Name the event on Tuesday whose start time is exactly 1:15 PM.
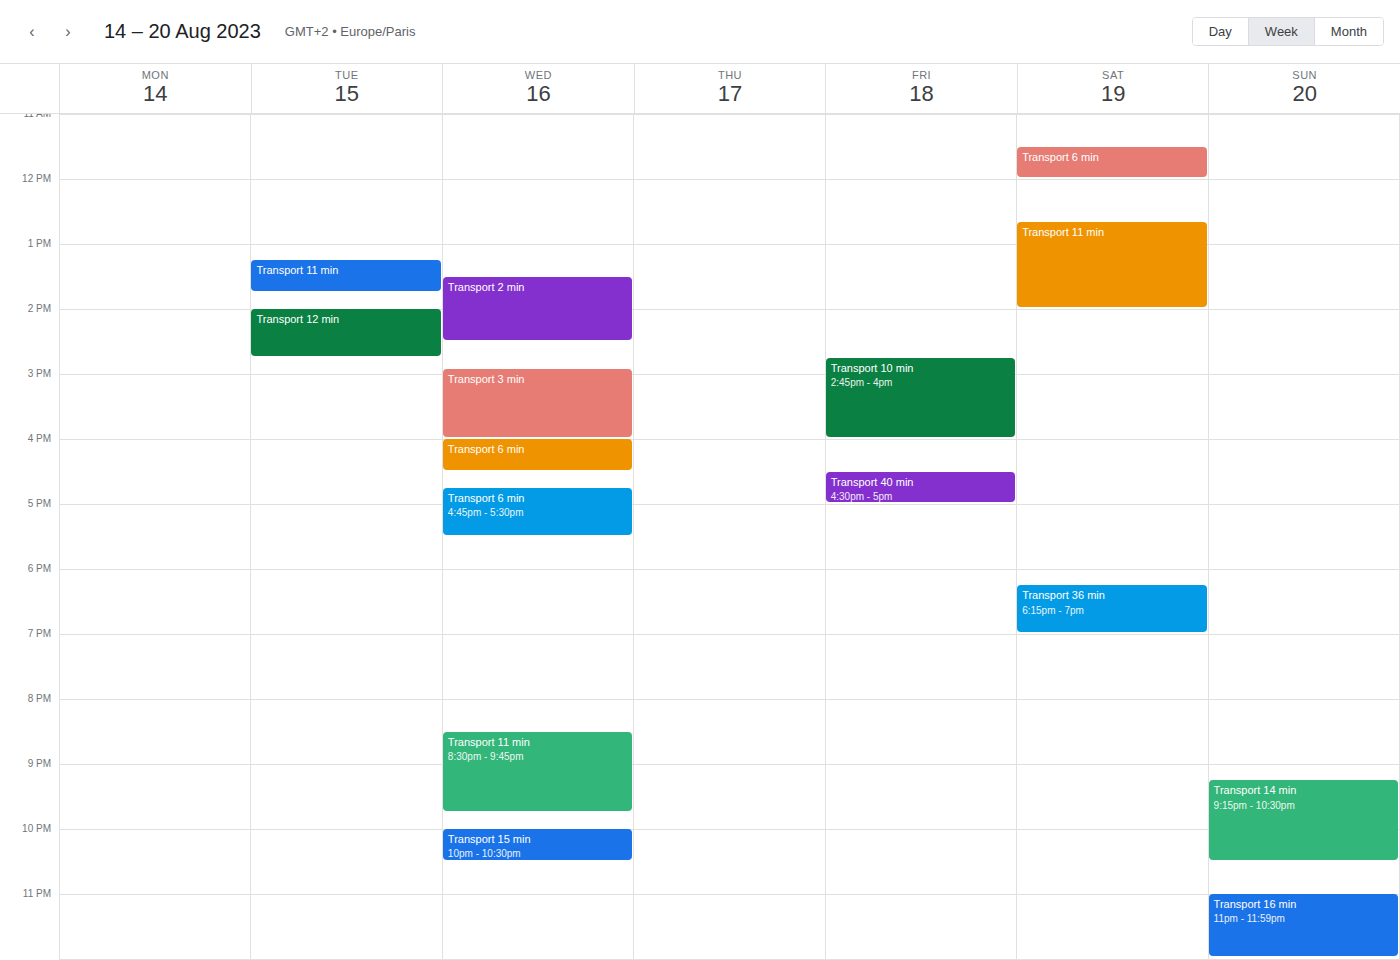
"Transport 11 min"